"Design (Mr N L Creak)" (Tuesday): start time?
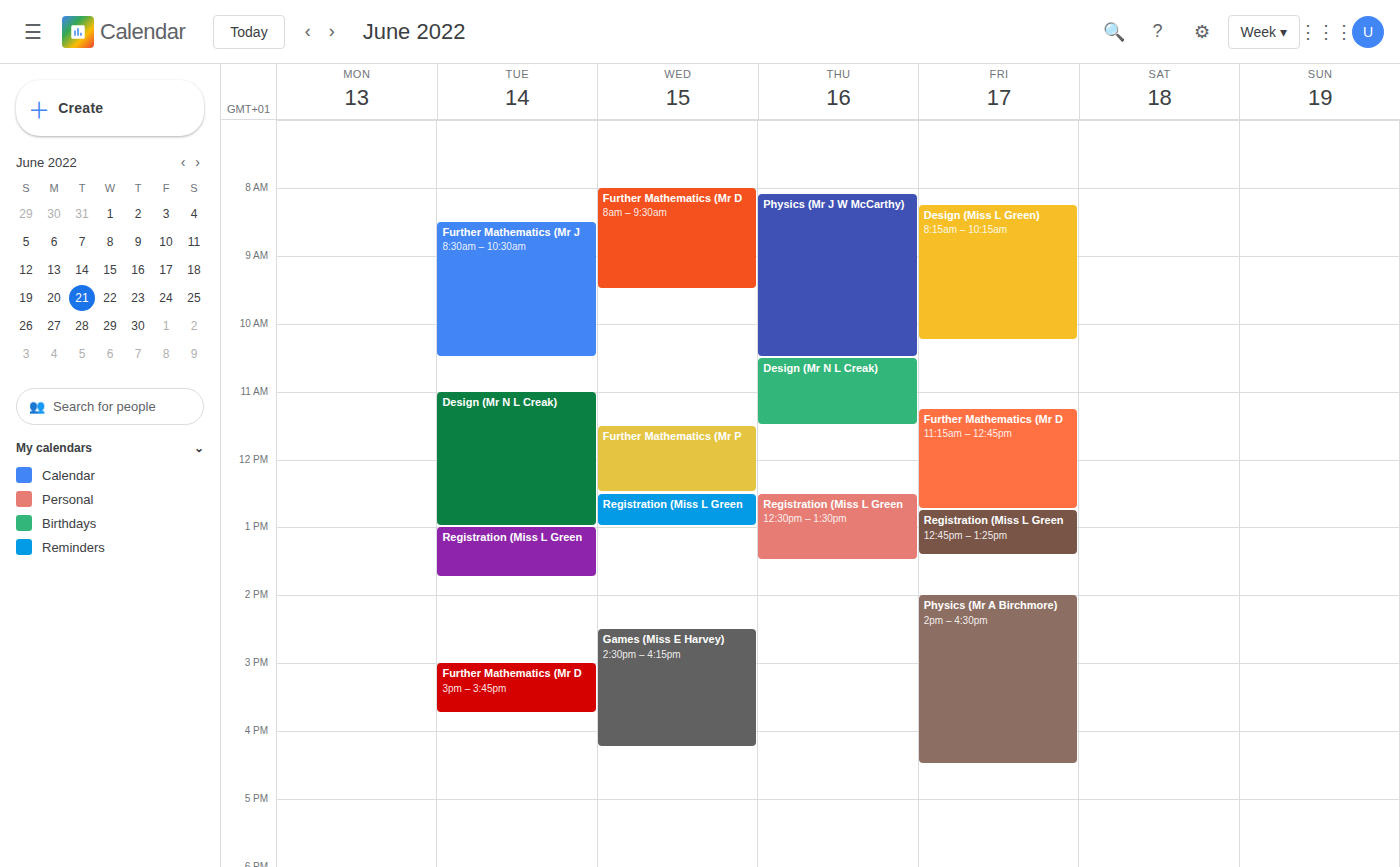
11:00 AM